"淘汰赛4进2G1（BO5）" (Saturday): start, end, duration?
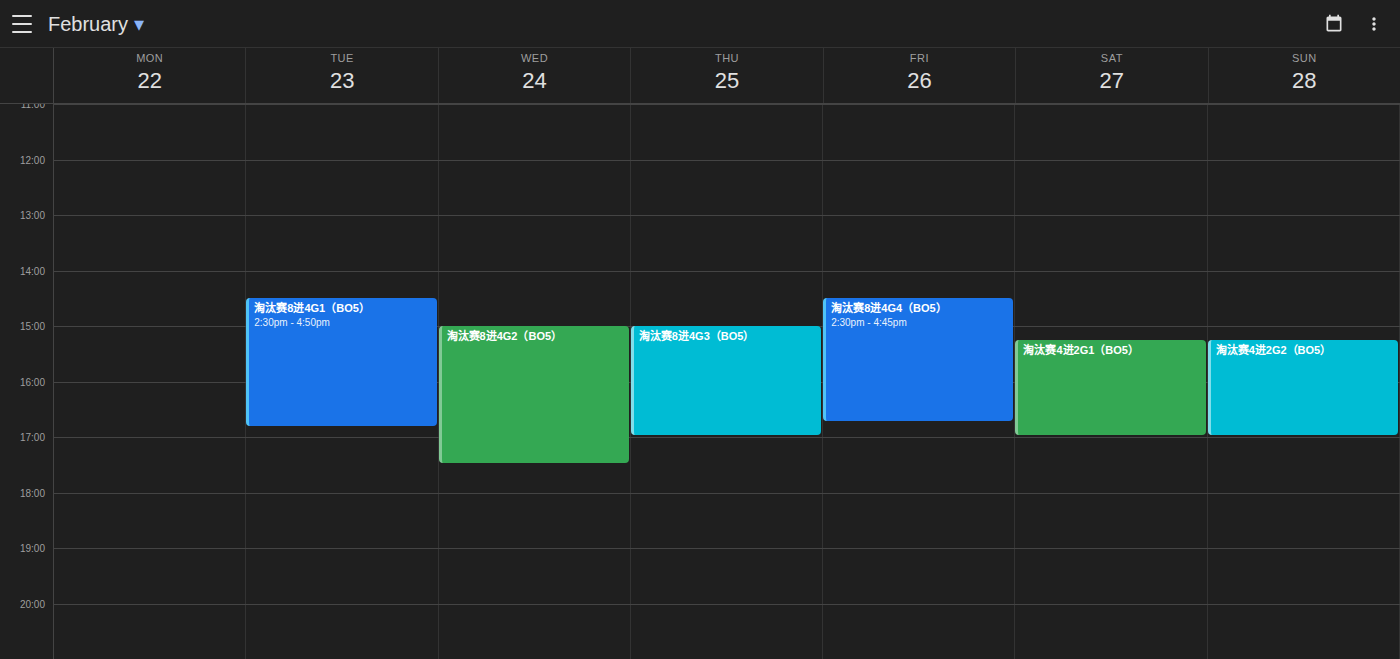
3:15 PM to 5:00 PM, 1 hour 45 minutes